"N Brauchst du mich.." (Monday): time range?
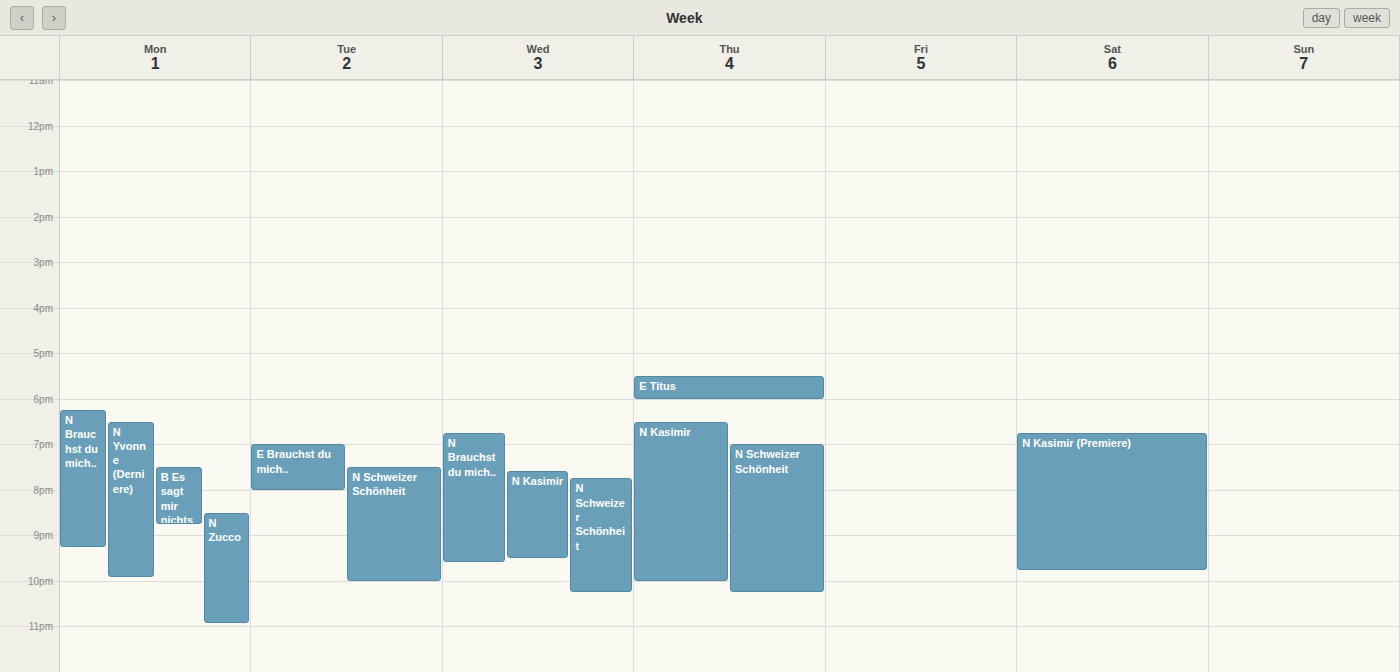
6:15 PM to 9:15 PM